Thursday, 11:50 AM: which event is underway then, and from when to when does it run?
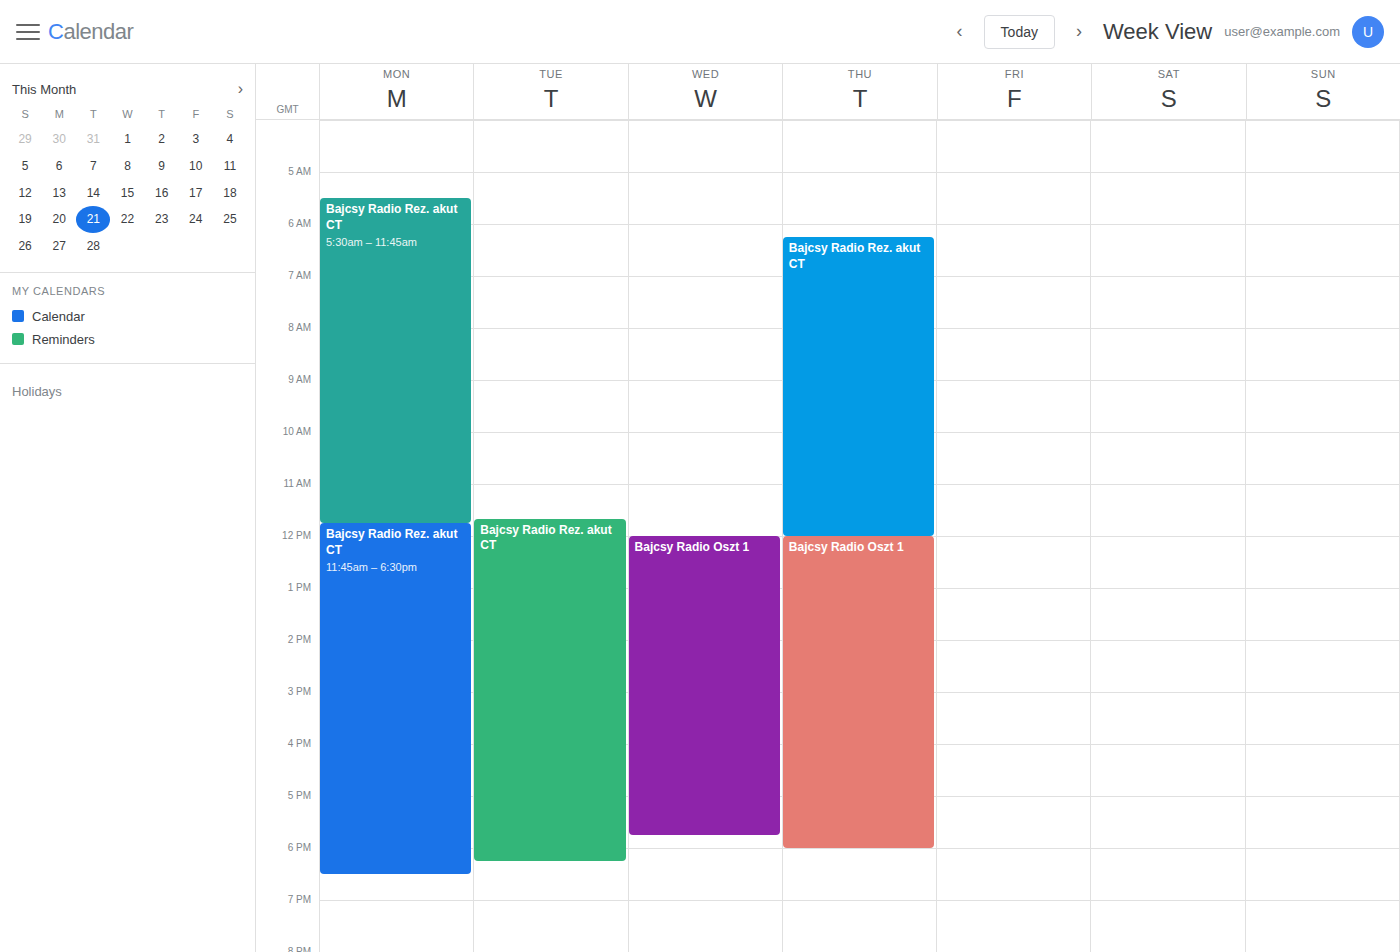
"Bajcsy Radio Rez. akut CT", 6:15 AM to 12:00 PM